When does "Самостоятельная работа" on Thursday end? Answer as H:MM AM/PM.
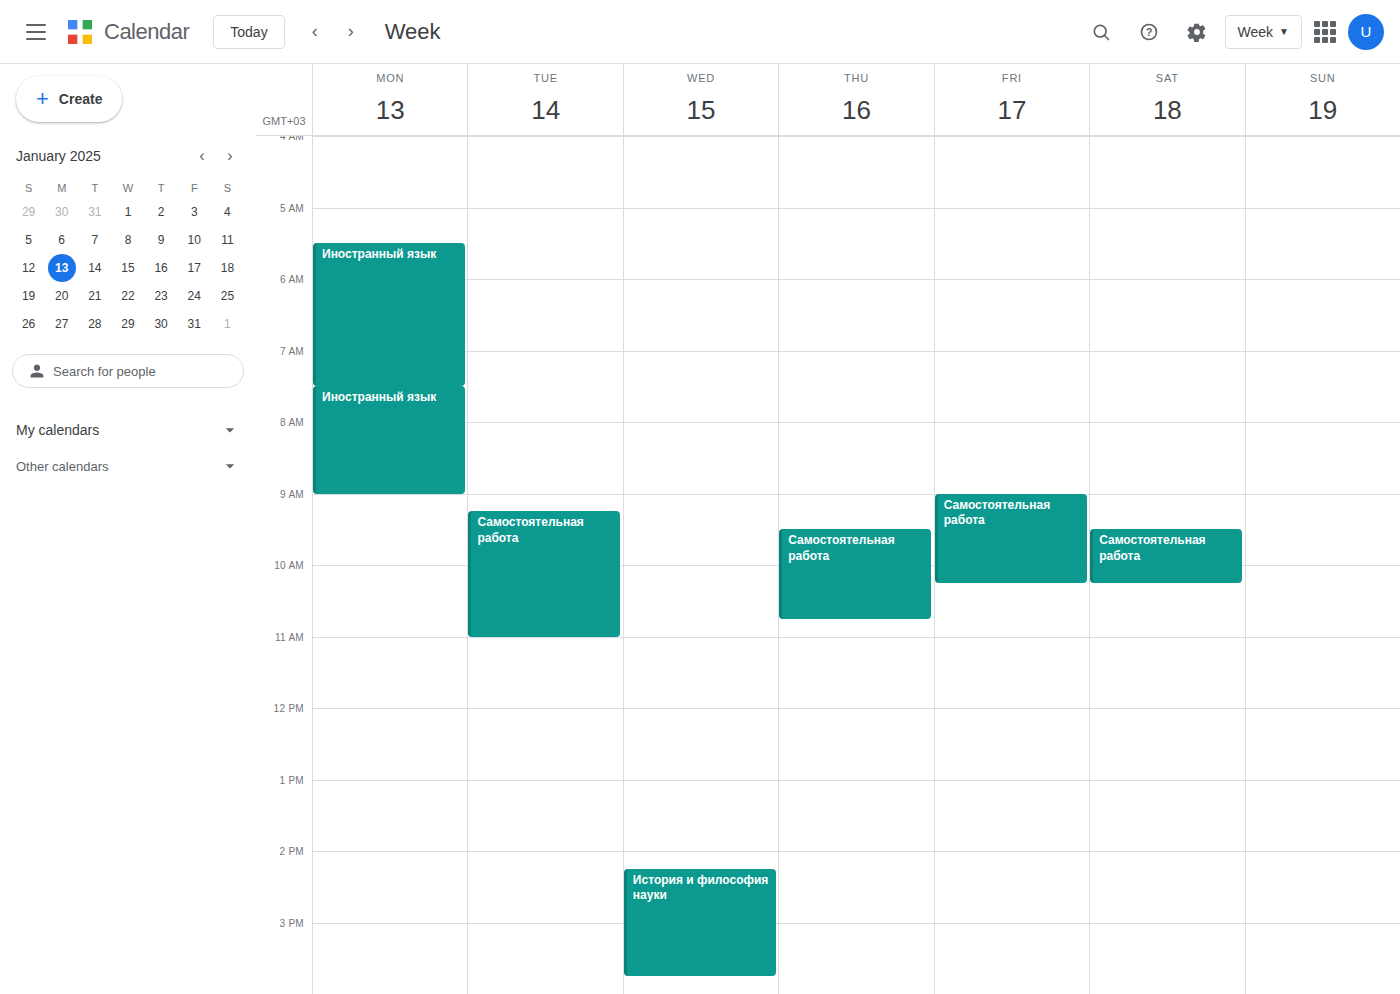
10:45 AM